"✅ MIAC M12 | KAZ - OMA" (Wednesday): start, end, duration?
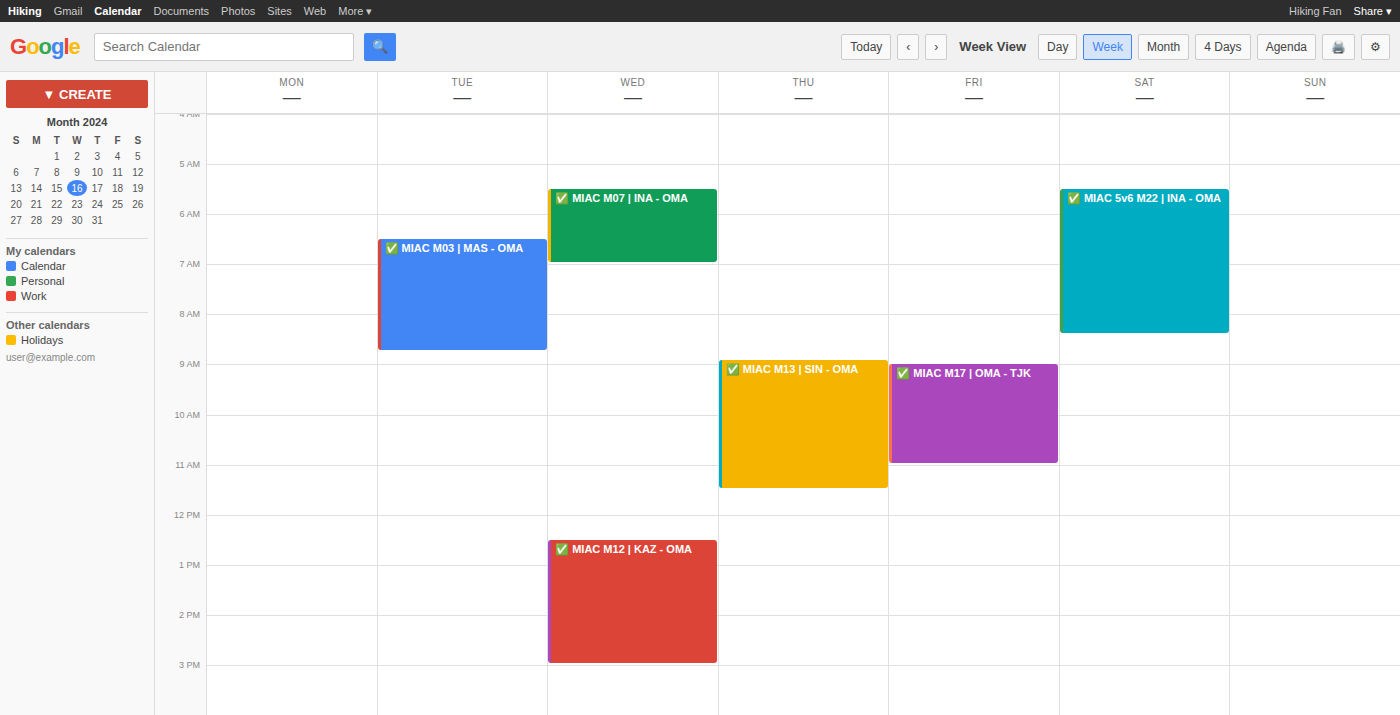
12:30 PM to 3:00 PM, 2 hours 30 minutes